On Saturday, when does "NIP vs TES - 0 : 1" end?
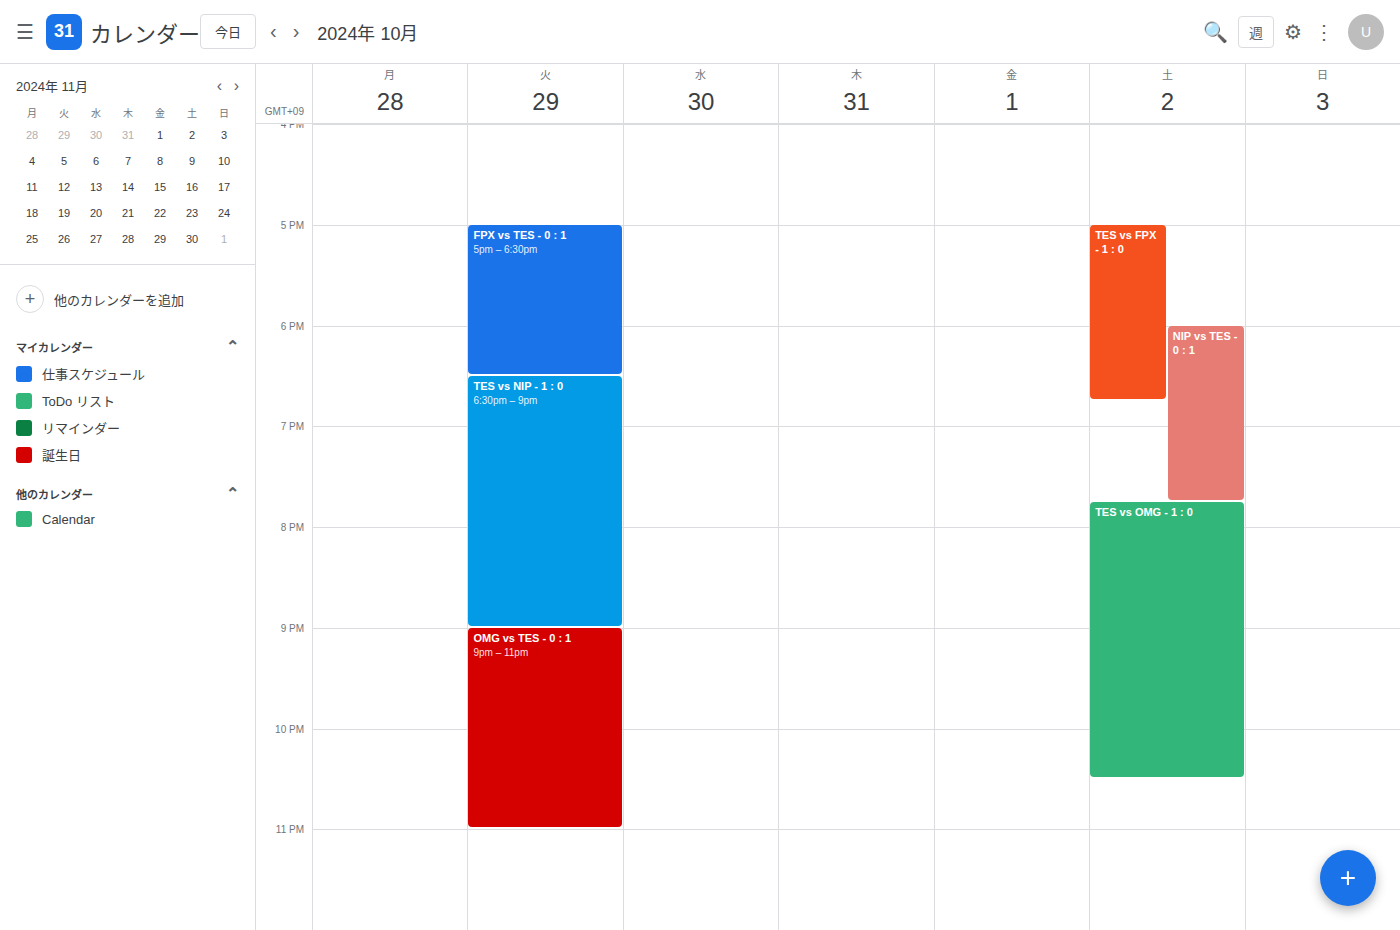
7:45 PM